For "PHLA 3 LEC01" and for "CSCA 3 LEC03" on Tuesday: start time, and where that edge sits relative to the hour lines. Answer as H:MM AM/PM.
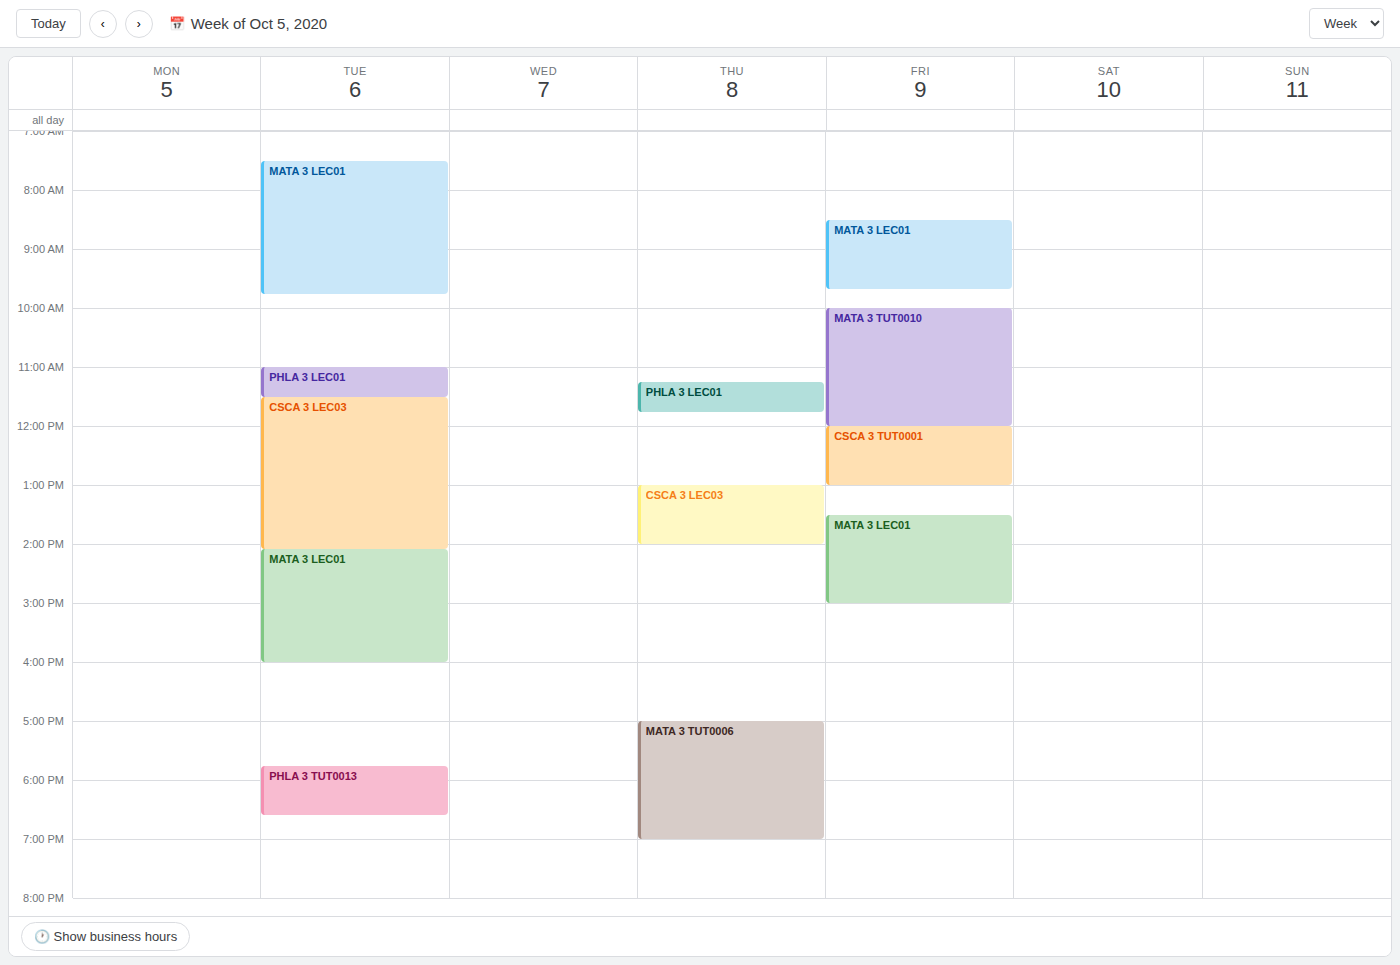
"PHLA 3 LEC01": 11:00 AM, exactly on the 11 AM line. "CSCA 3 LEC03": 11:30 AM, halfway between the 11 AM and 12 PM lines.